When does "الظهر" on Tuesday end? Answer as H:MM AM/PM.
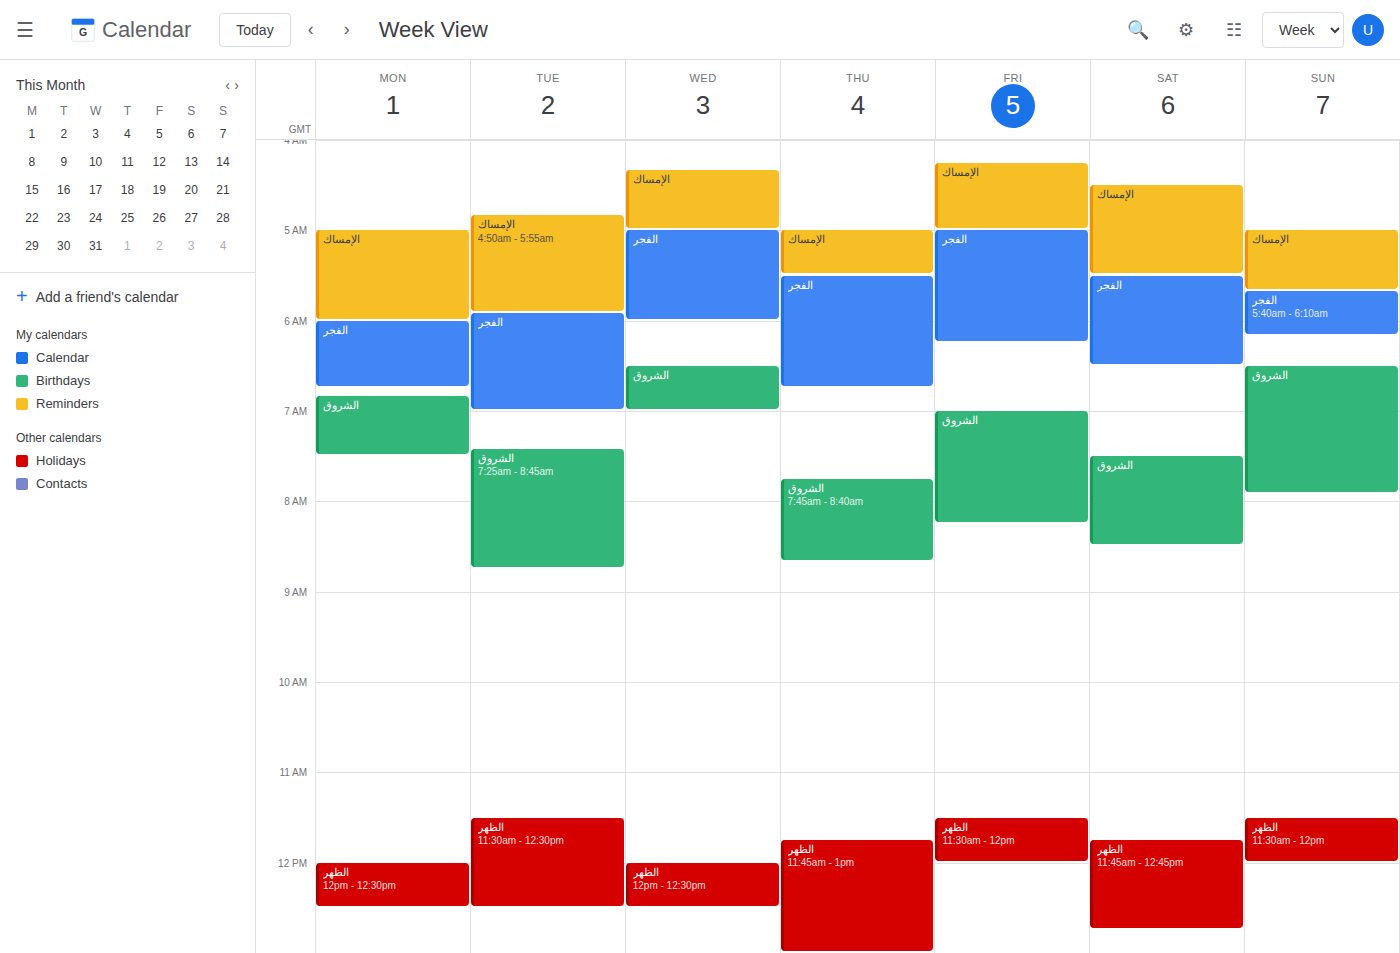
12:30 PM